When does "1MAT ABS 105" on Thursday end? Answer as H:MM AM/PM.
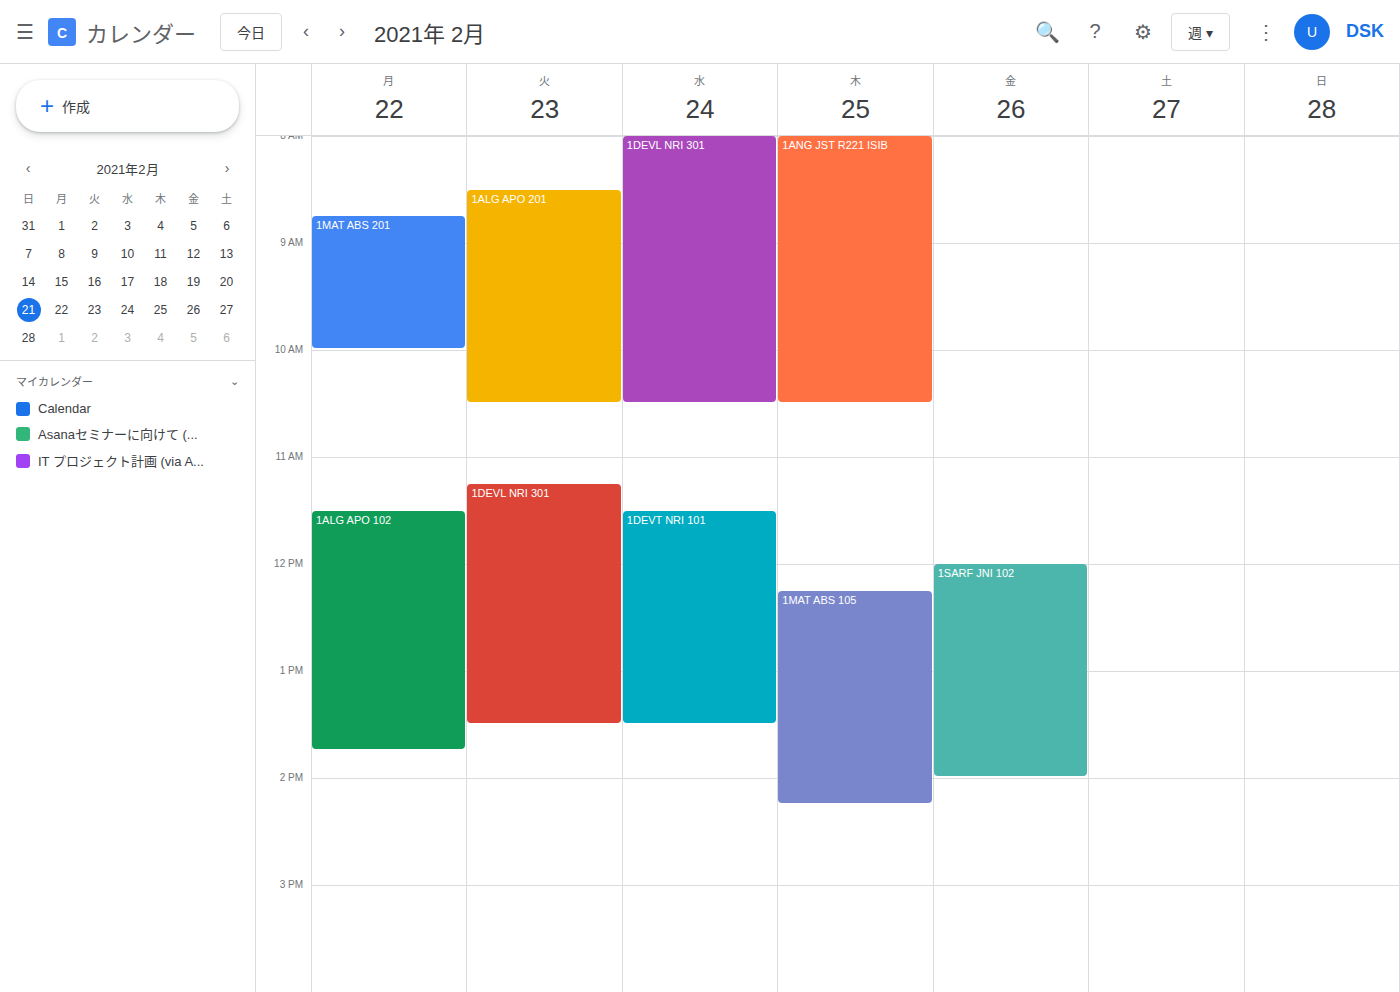
2:15 PM